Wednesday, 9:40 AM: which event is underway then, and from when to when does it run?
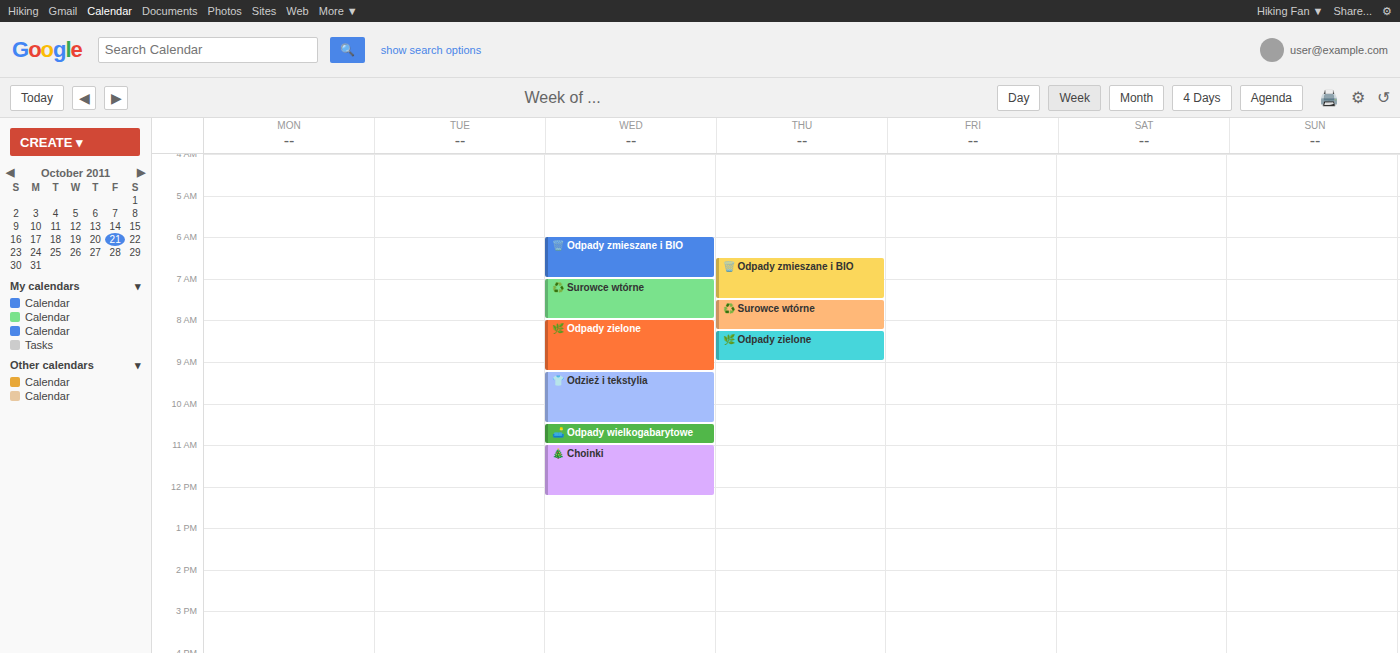
"👕 Odzież i tekstylia", 9:15 AM to 10:30 AM